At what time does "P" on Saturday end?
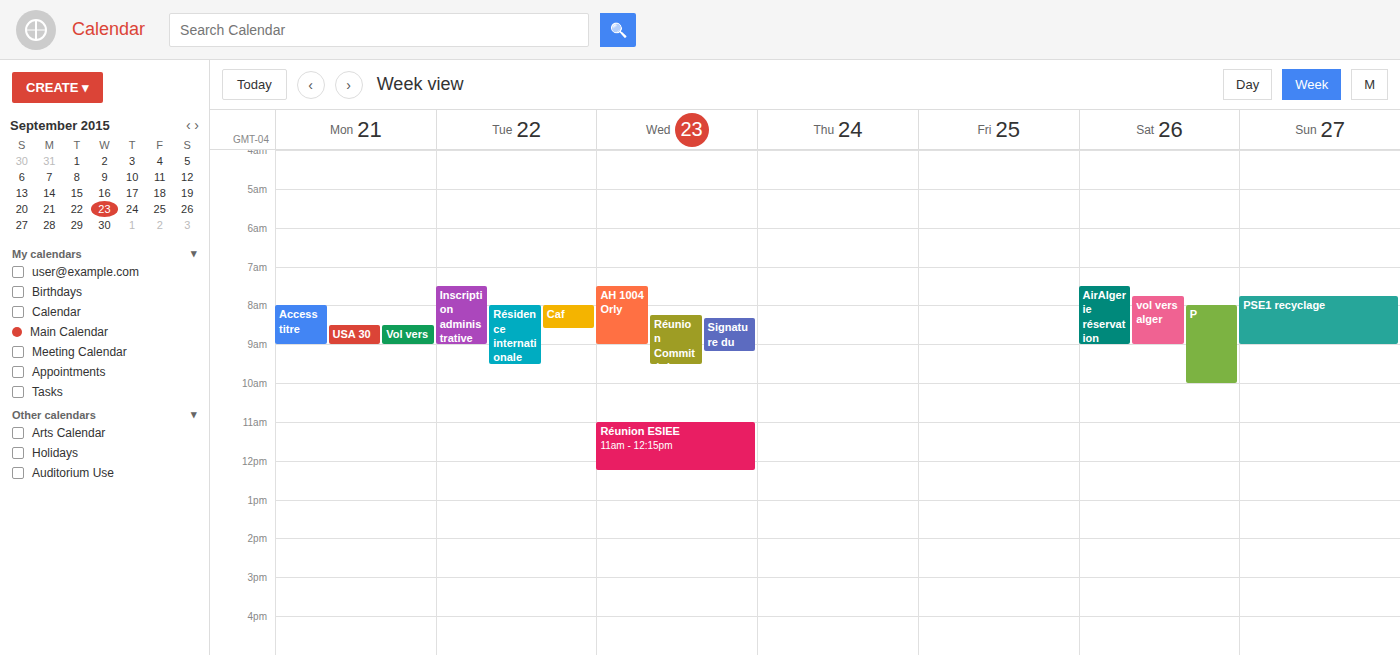
10:00 AM